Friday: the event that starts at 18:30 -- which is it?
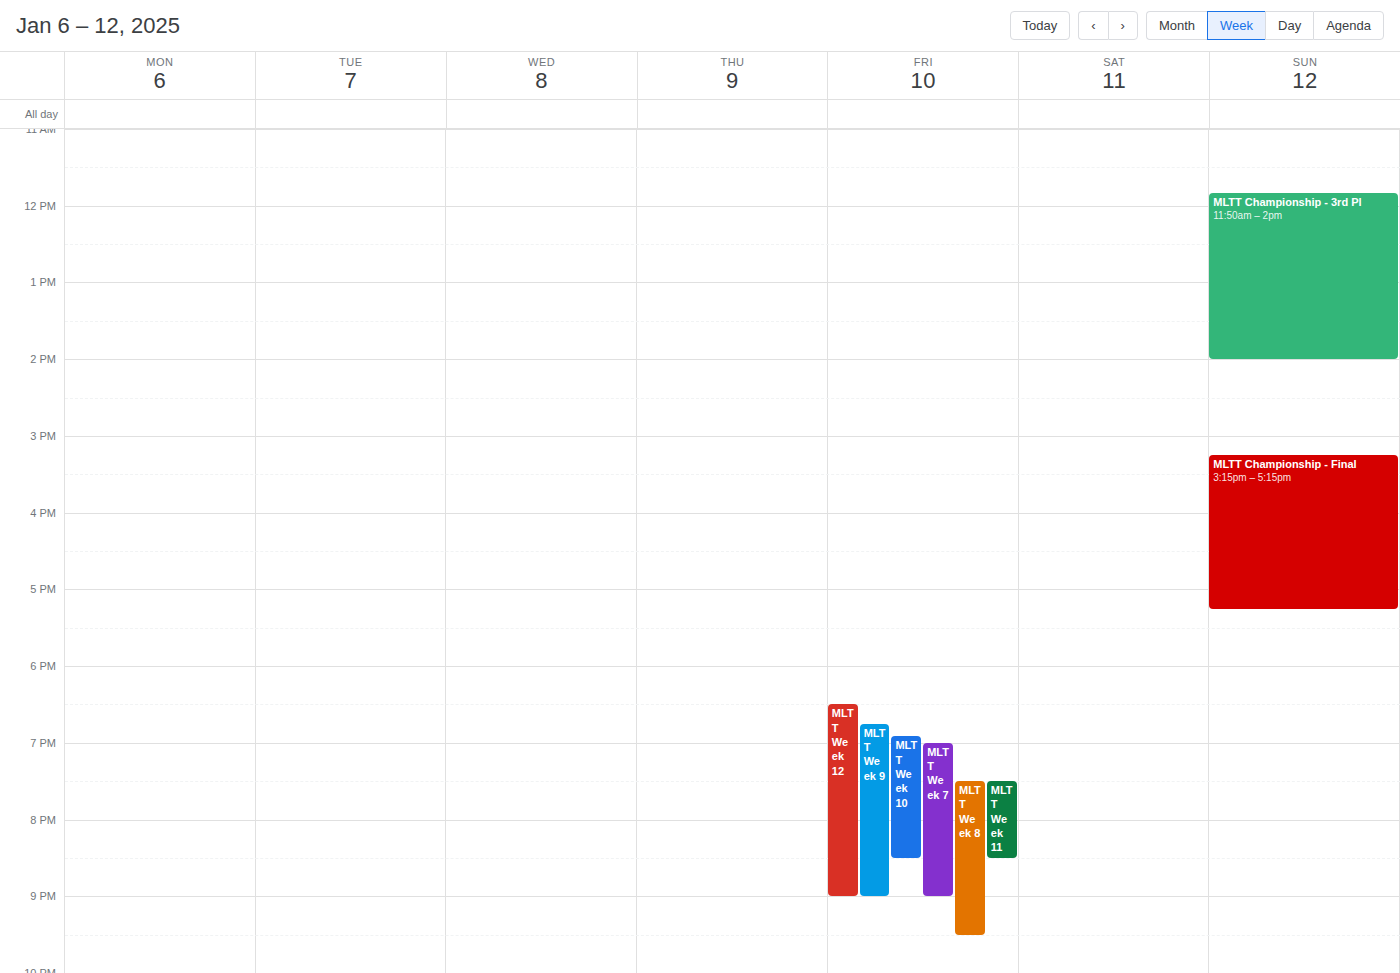
"MLTT Week 12"